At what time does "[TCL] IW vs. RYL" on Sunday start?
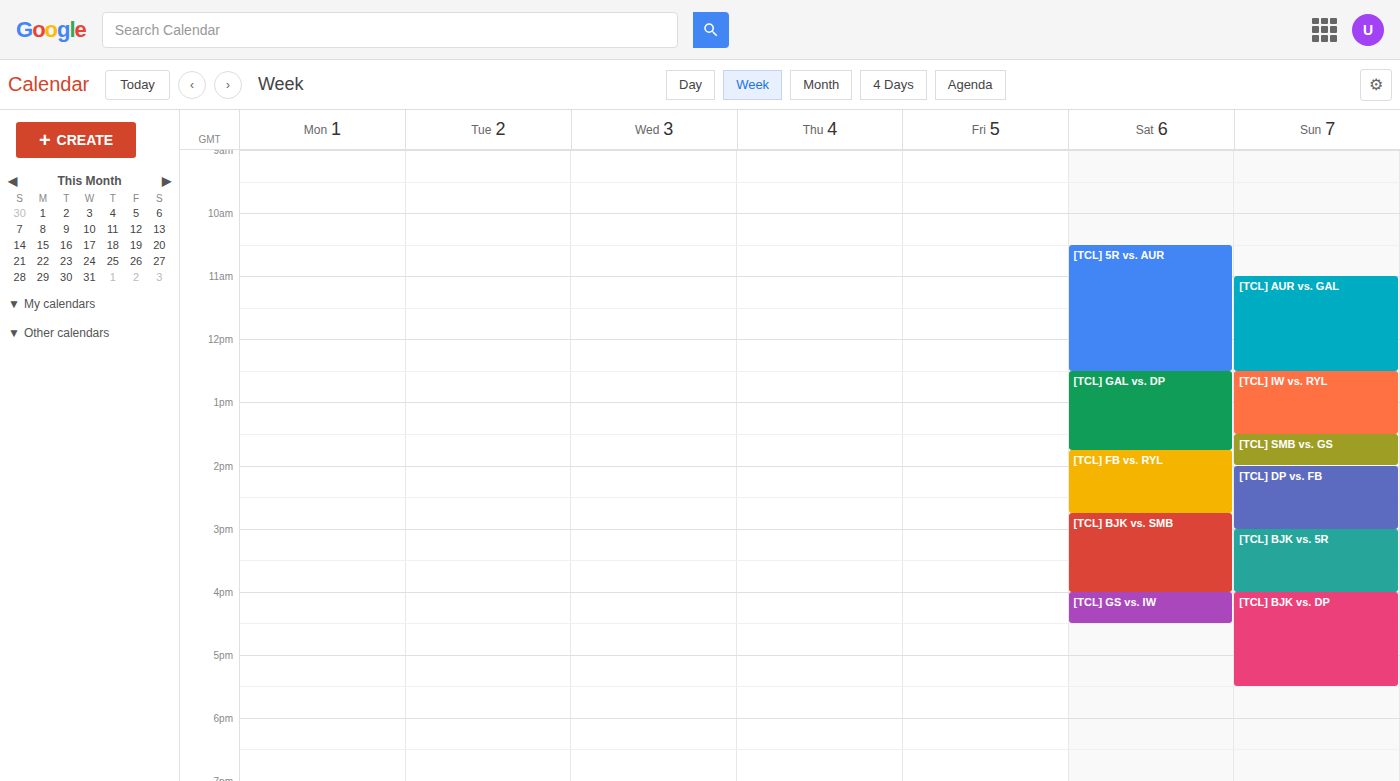
12:30 PM